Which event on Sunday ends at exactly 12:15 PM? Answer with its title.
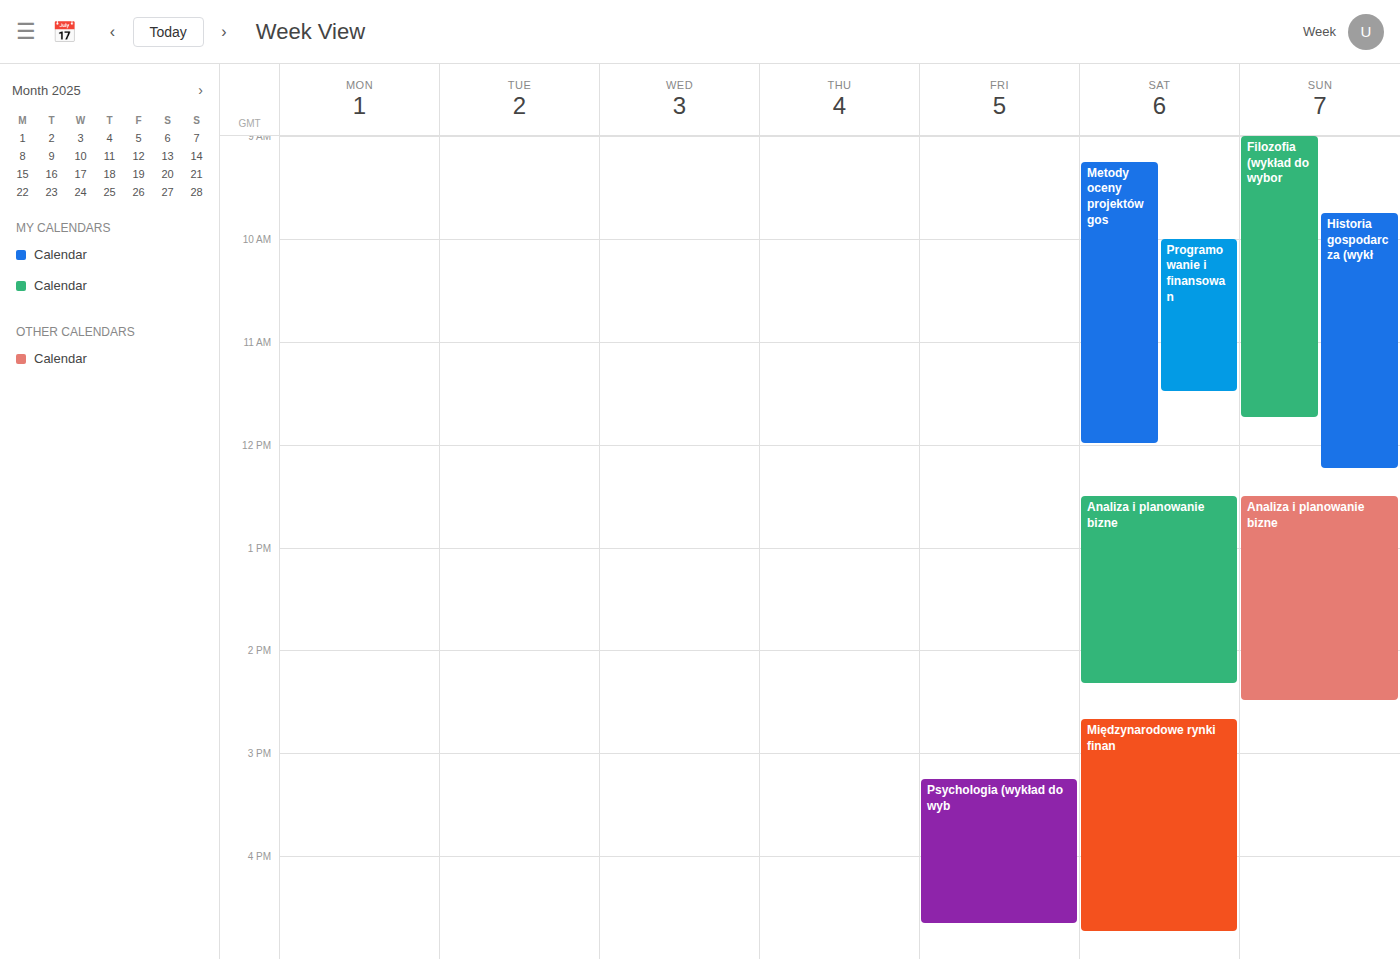
"Historia gospodarcza (wykł"